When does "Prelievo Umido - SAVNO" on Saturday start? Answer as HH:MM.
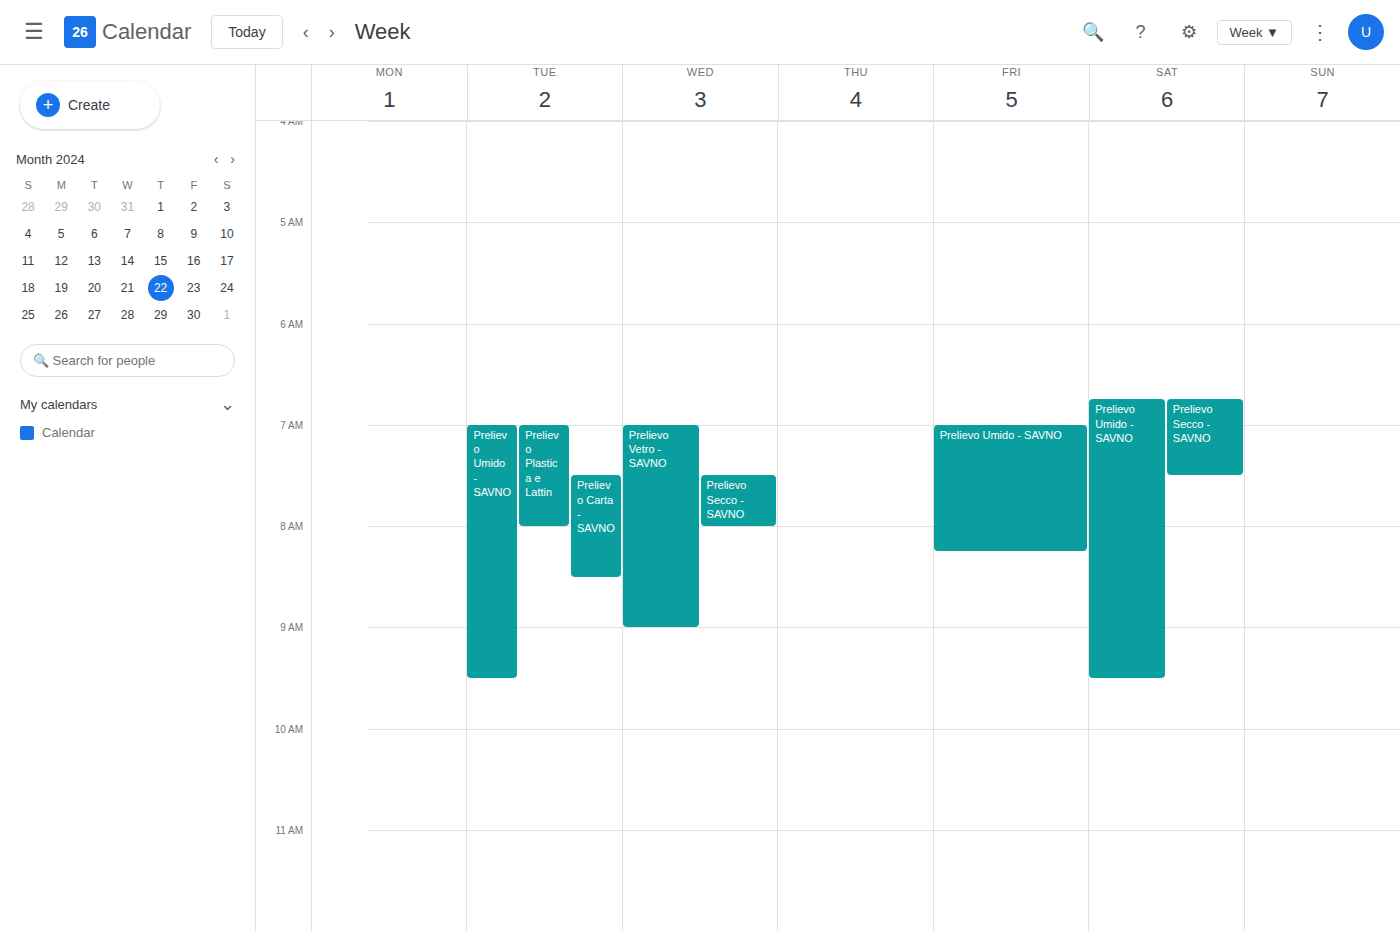
06:45